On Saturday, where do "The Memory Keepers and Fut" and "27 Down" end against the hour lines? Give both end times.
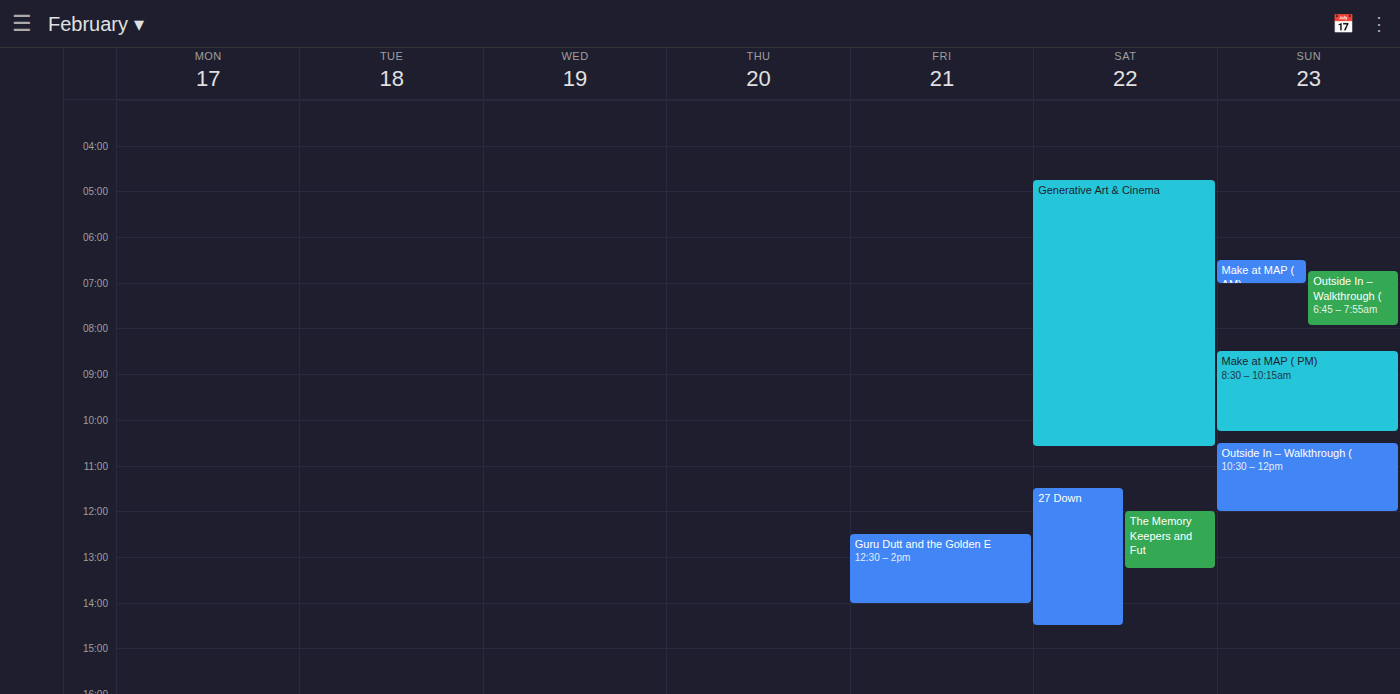
"The Memory Keepers and Fut": 13:15, neither: a quarter of the way from the 13:00 line to the 14:00 line. "27 Down": 14:30, halfway between the 14:00 and 15:00 lines.